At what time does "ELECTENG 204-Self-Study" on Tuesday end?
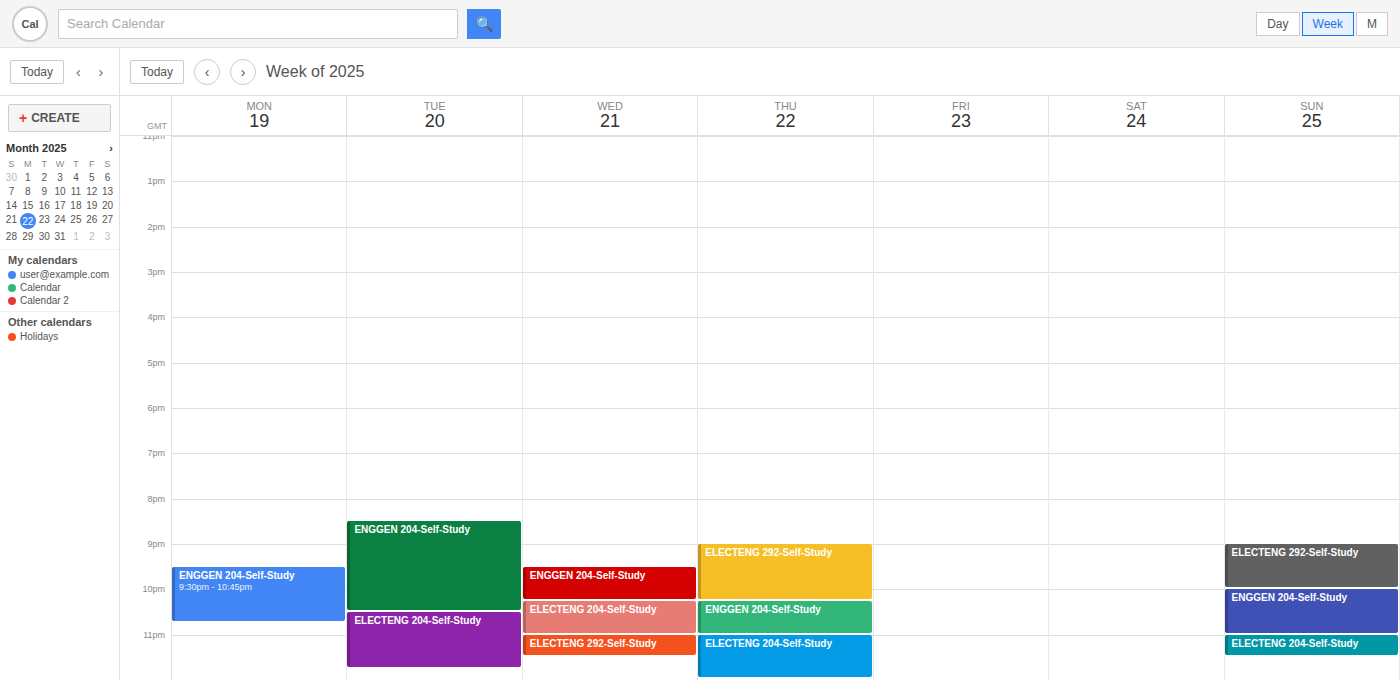
11:45 PM